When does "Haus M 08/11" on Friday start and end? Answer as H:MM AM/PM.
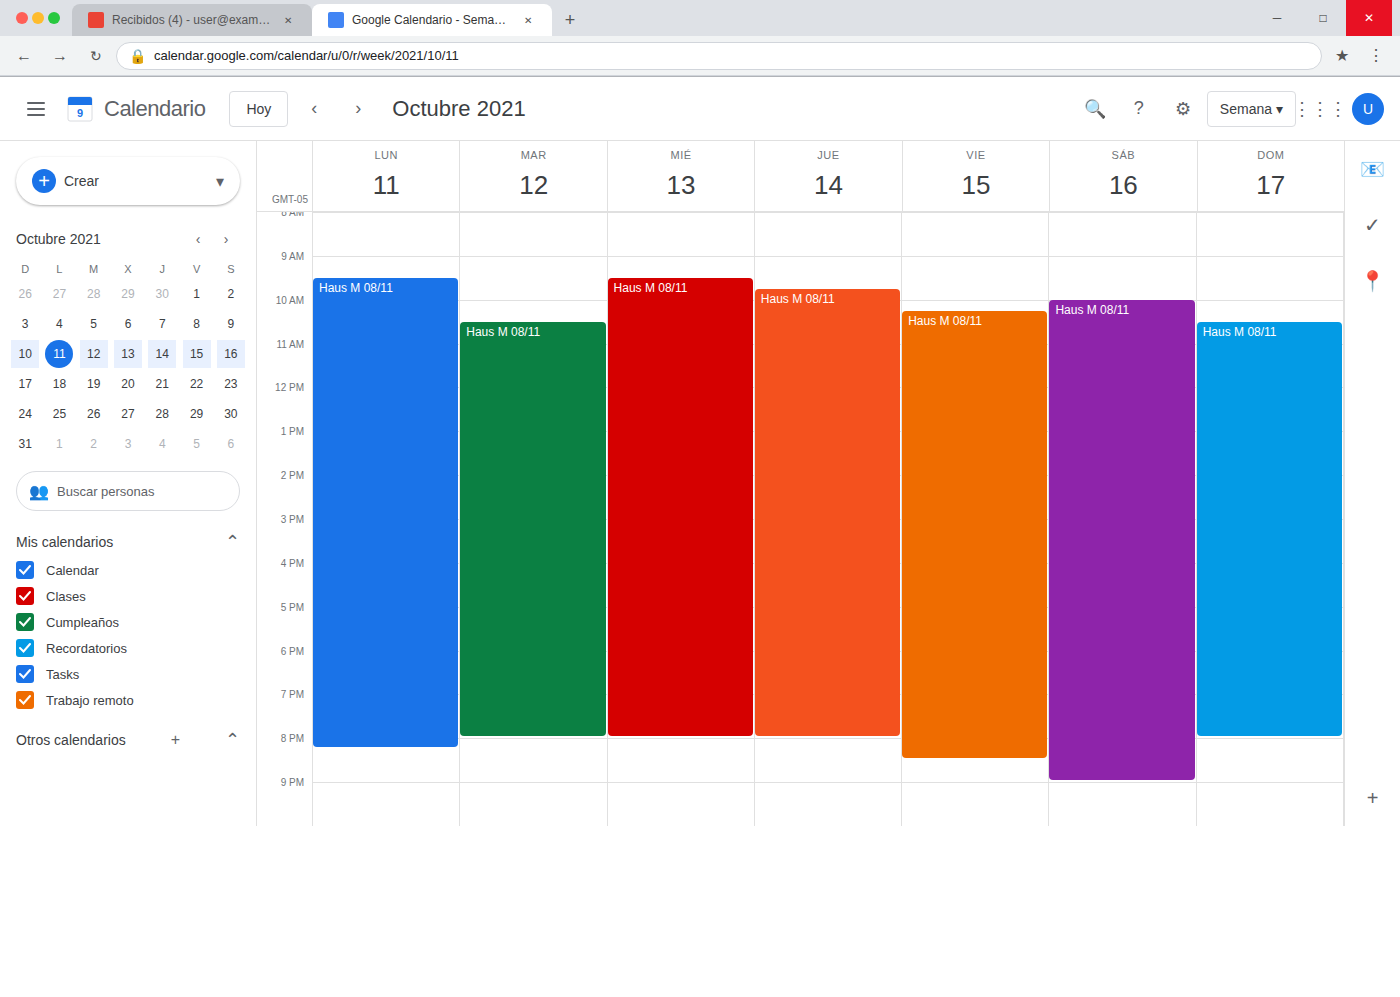
10:15 AM to 8:30 PM